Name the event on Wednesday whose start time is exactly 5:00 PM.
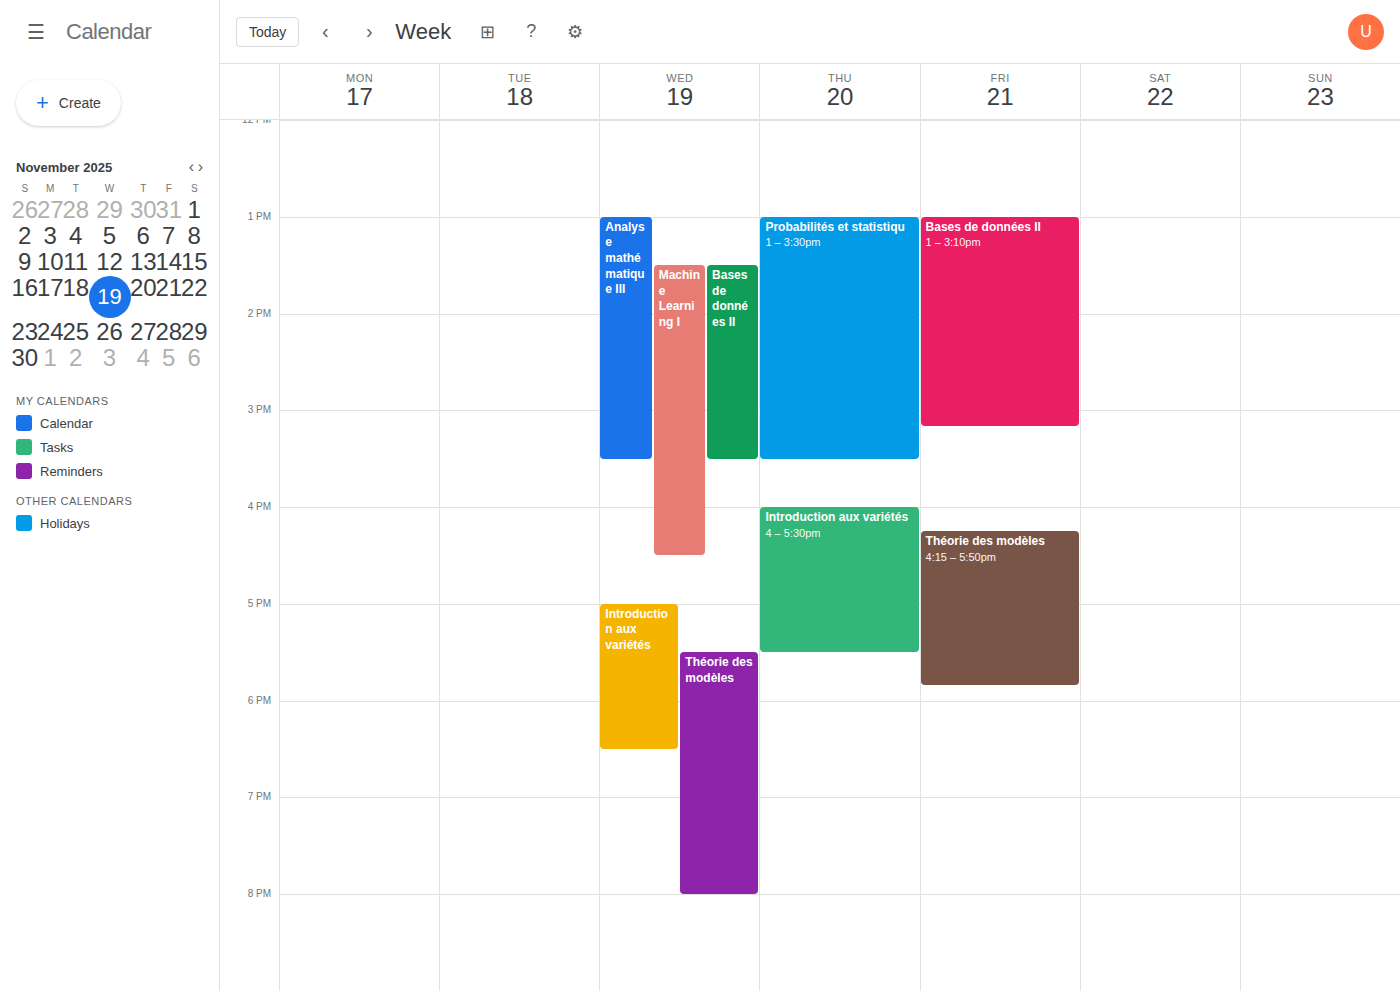
"Introduction aux variétés"